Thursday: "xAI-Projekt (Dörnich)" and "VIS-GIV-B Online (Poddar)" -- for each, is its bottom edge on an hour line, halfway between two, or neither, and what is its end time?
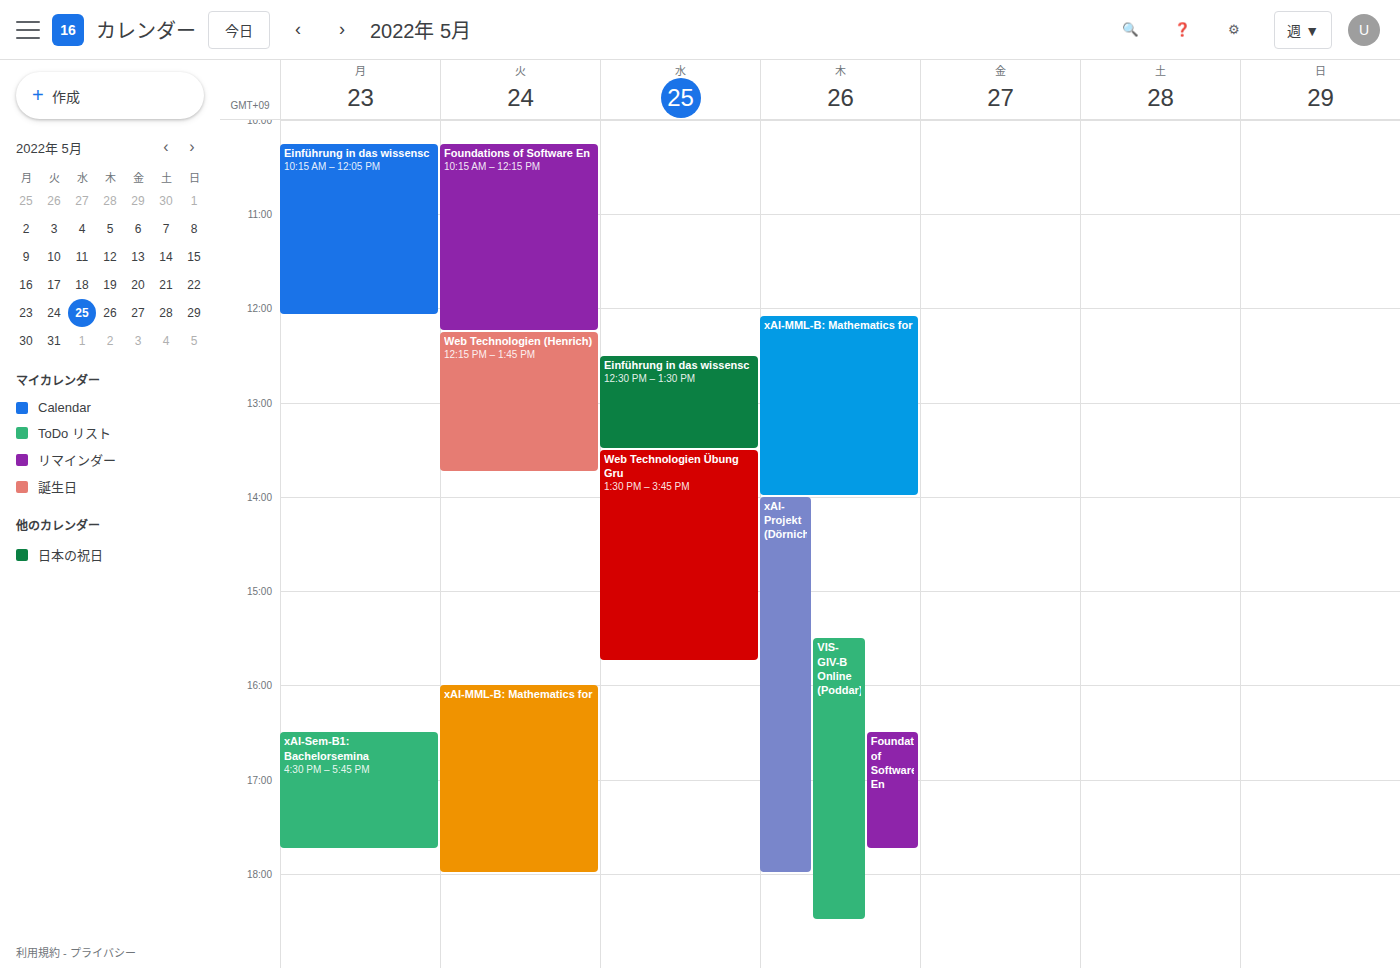
"xAI-Projekt (Dörnich)": 18:00, exactly on the 18:00 line. "VIS-GIV-B Online (Poddar)": 18:30, halfway between the 18:00 and 19:00 lines.